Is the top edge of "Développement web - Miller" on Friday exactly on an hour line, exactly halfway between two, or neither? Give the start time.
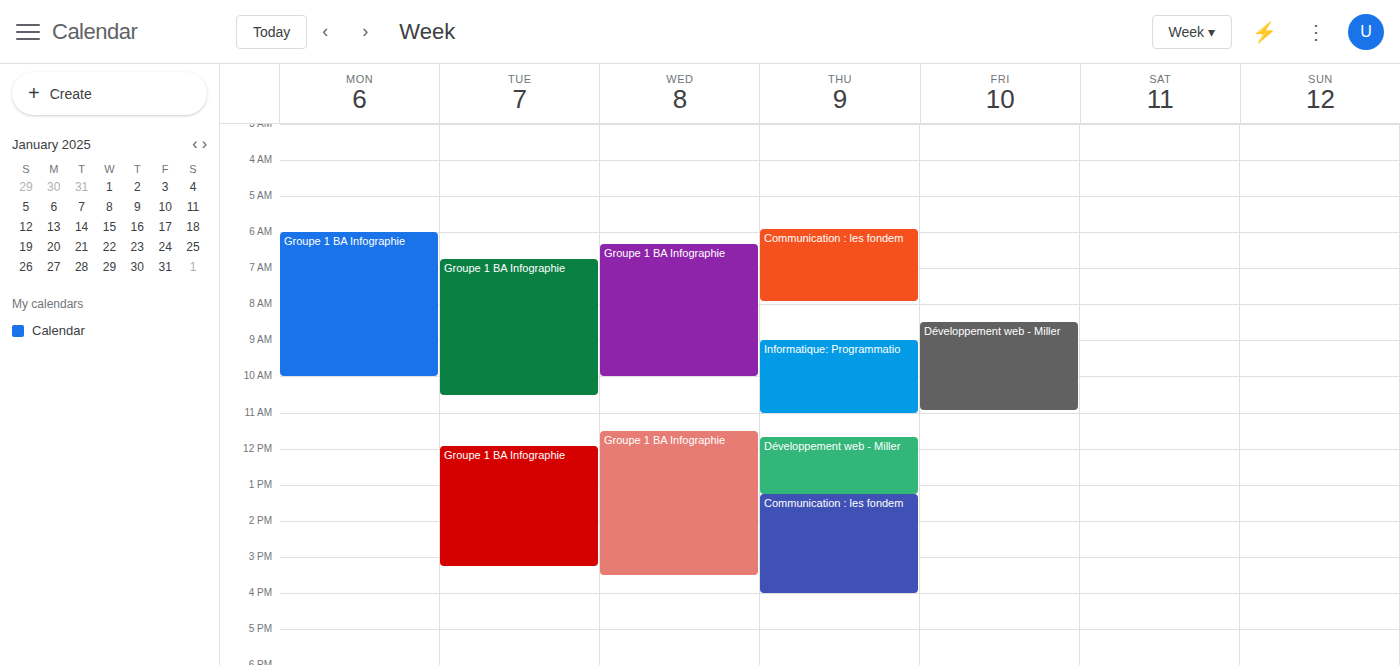
8:30 AM -- halfway between the 8 AM and 9 AM lines.